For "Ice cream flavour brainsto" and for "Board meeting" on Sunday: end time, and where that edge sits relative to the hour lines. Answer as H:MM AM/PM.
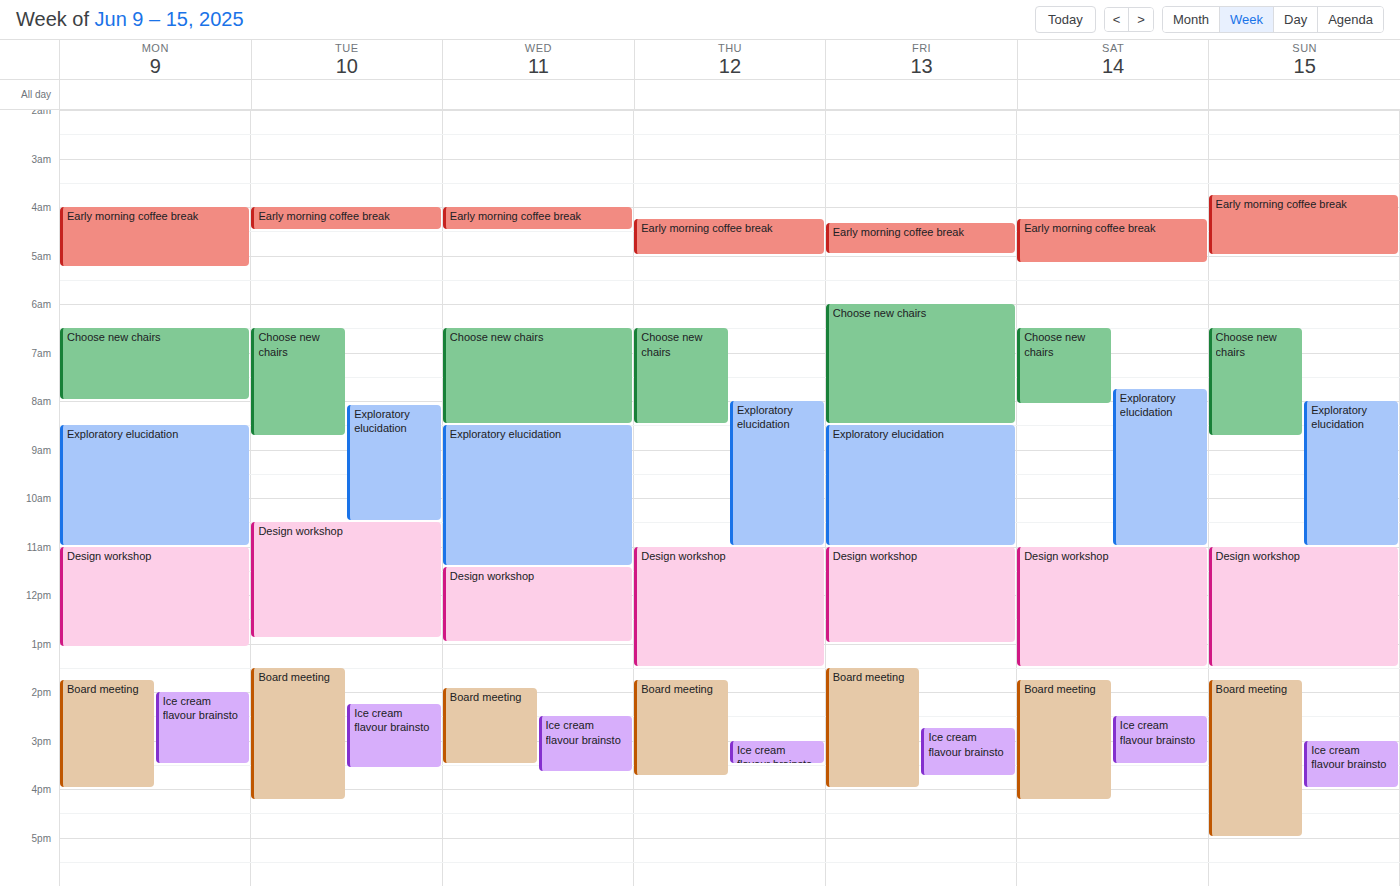
"Ice cream flavour brainsto": 4:00 PM, exactly on the 4 PM line. "Board meeting": 5:00 PM, exactly on the 5 PM line.